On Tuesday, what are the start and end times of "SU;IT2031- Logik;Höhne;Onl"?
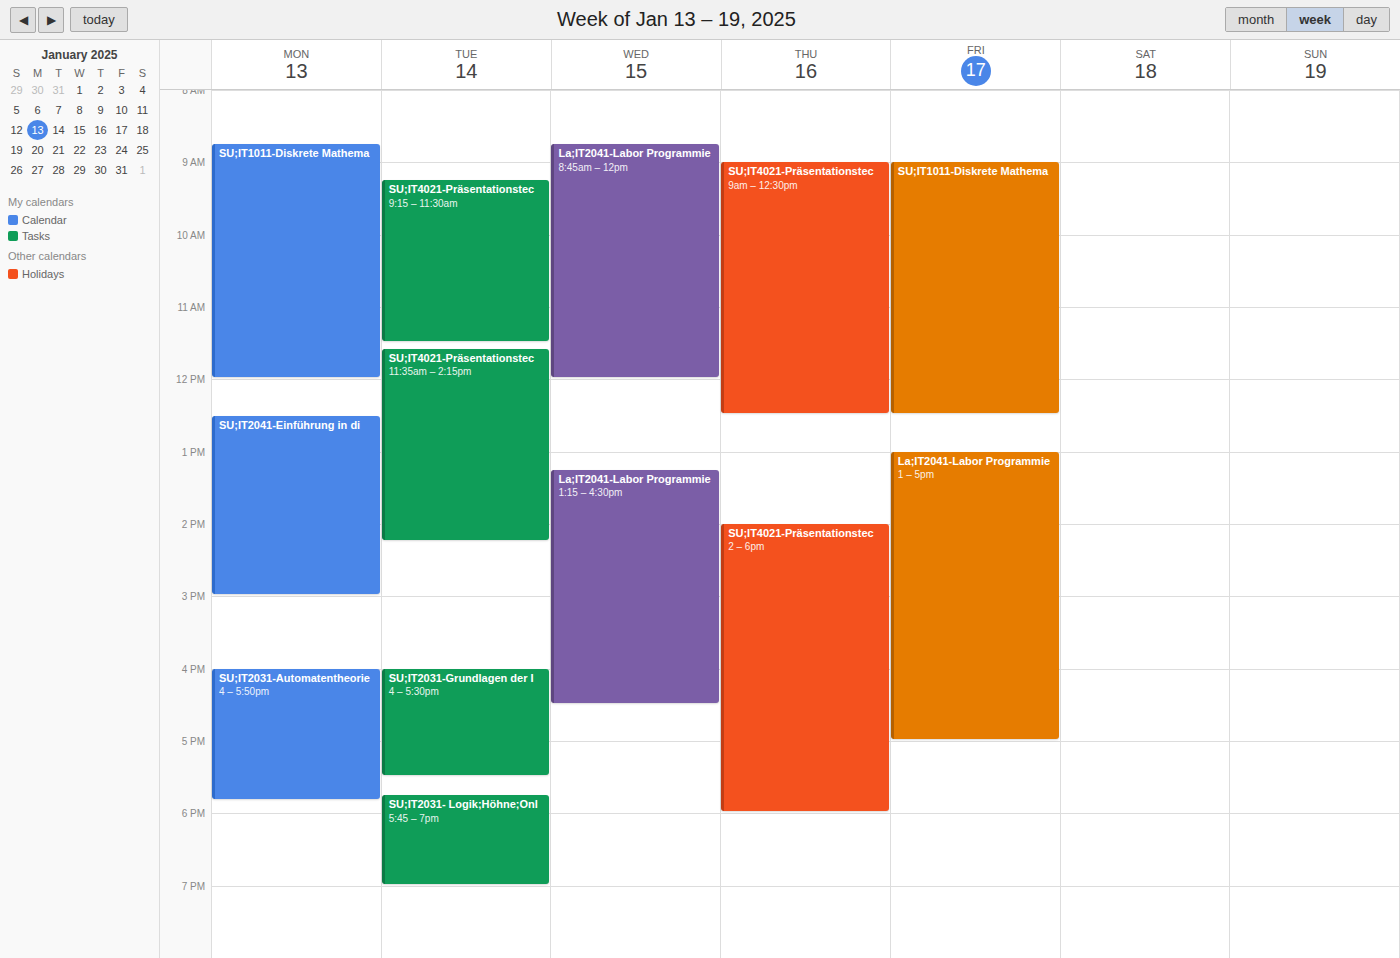
5:45 PM to 7:00 PM